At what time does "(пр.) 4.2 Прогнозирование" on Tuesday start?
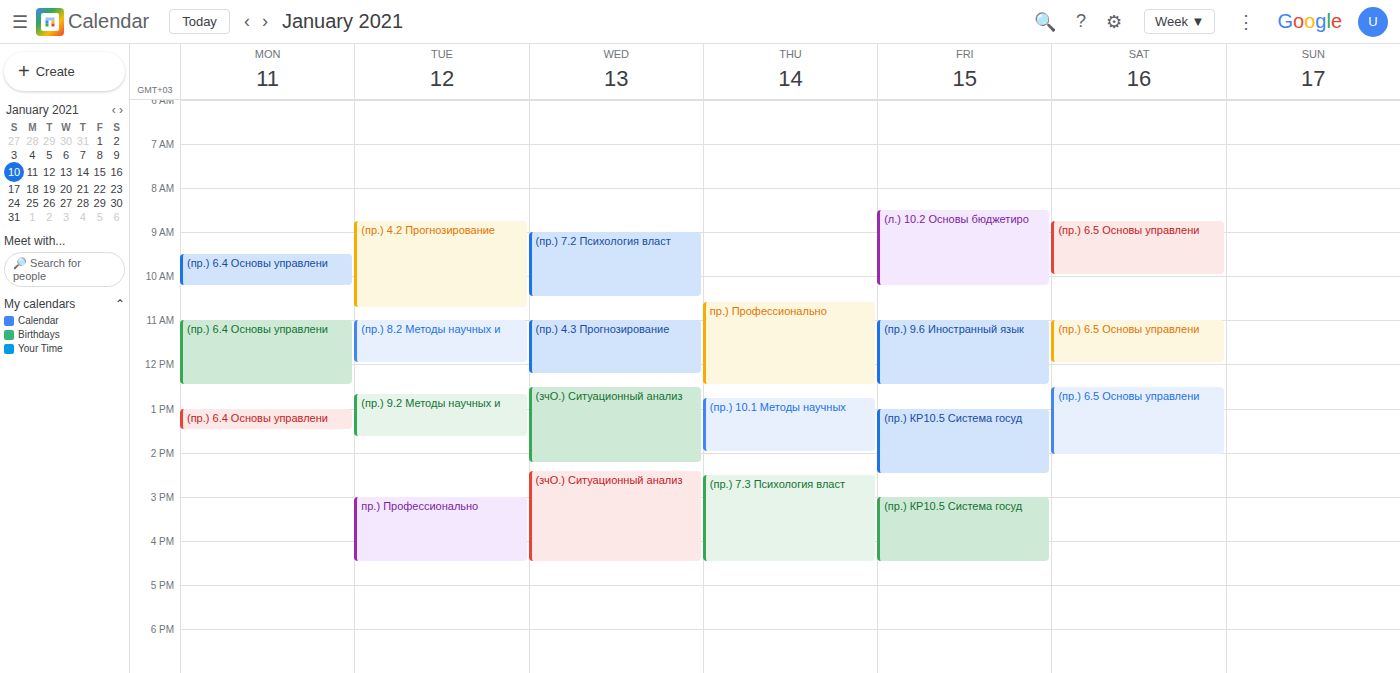
08:45